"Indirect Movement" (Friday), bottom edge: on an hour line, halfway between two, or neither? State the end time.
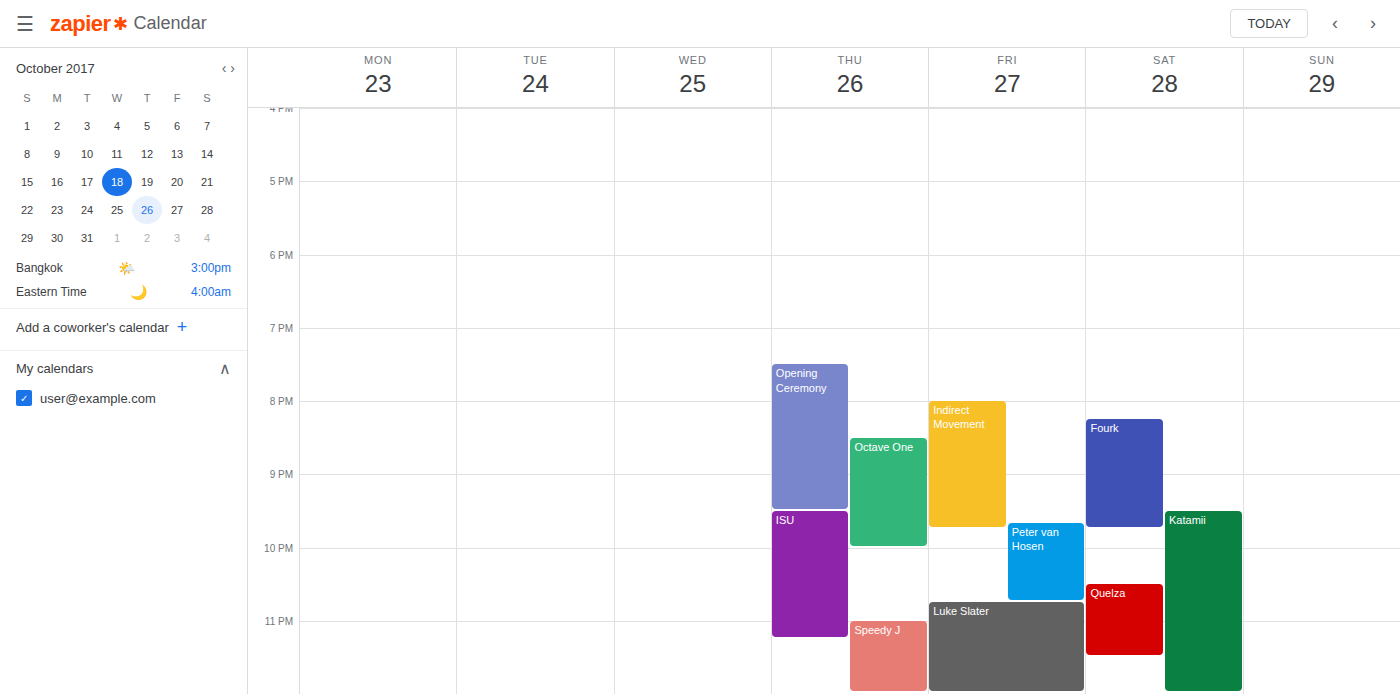
9:45 PM -- neither: three quarters of the way from the 9 PM line to the 10 PM line.